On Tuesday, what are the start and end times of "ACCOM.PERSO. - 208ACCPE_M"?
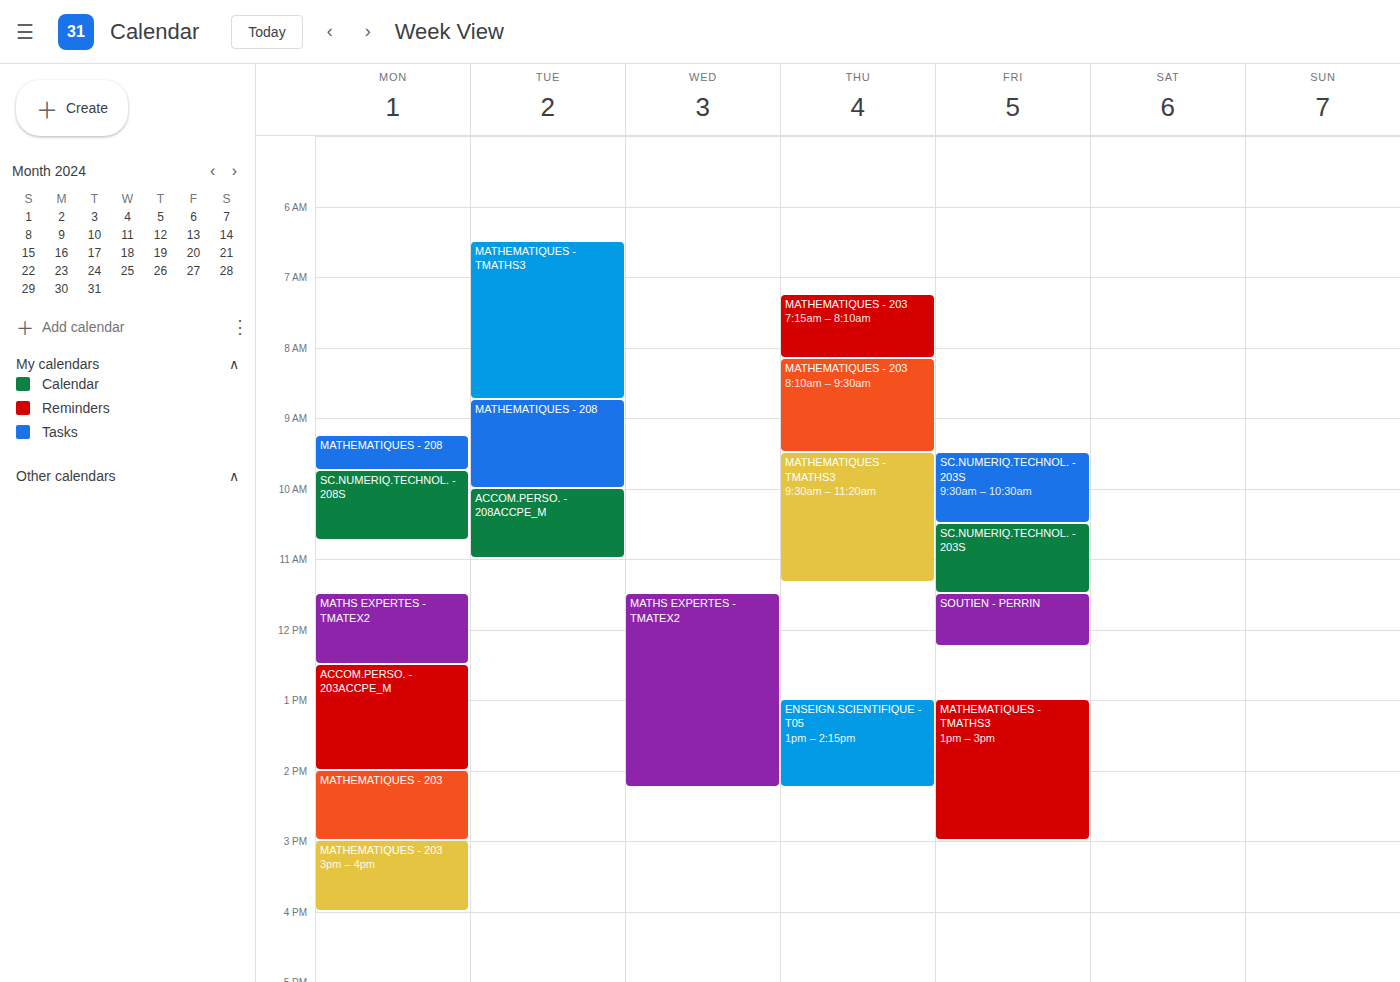
10:00 AM to 11:00 AM